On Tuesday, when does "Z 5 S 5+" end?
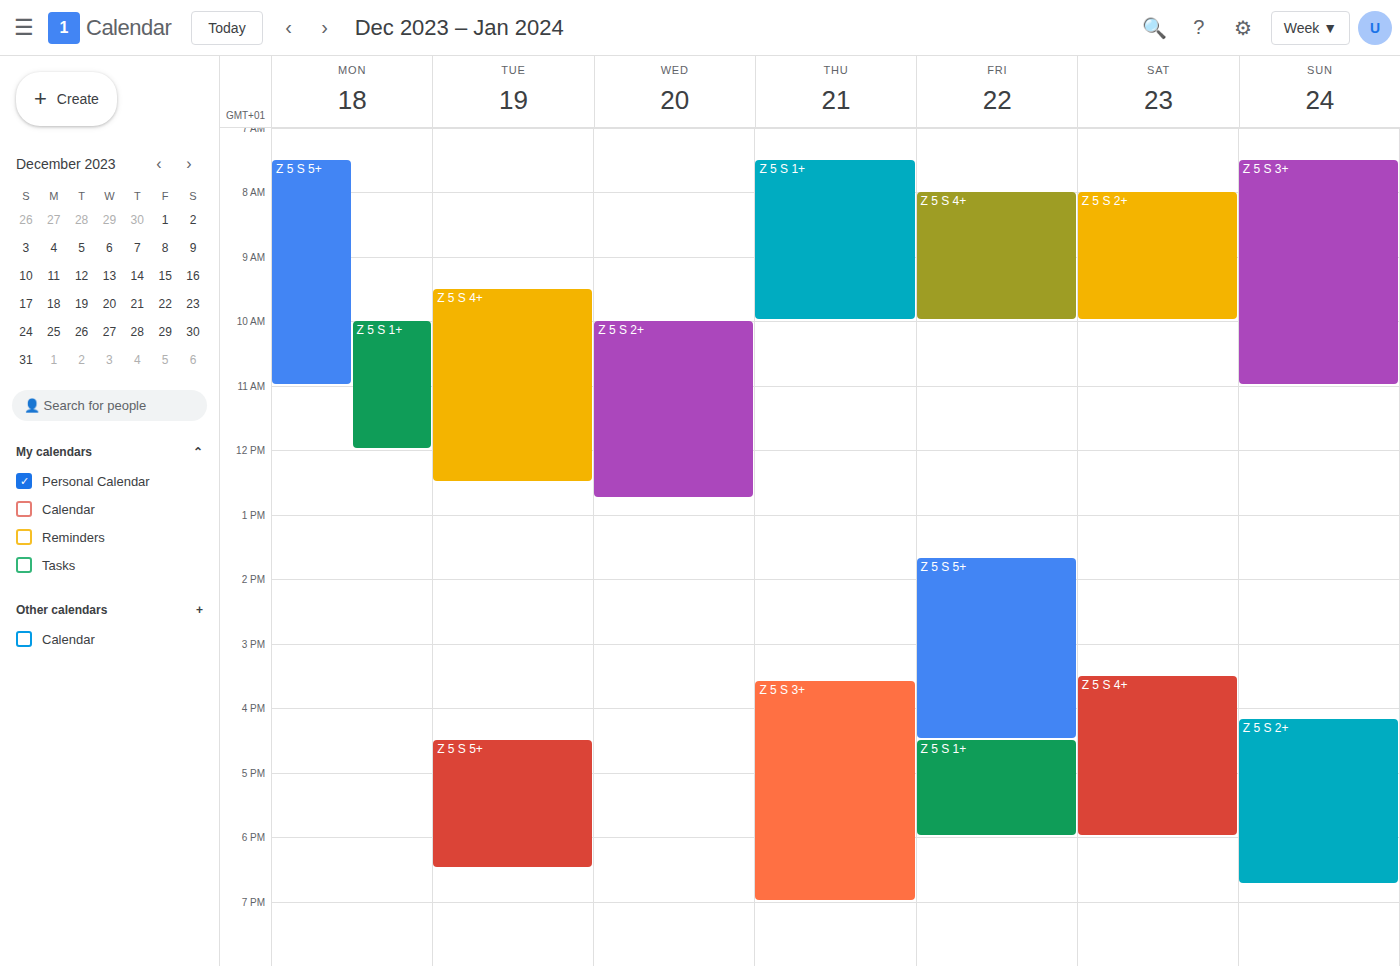
6:30 PM